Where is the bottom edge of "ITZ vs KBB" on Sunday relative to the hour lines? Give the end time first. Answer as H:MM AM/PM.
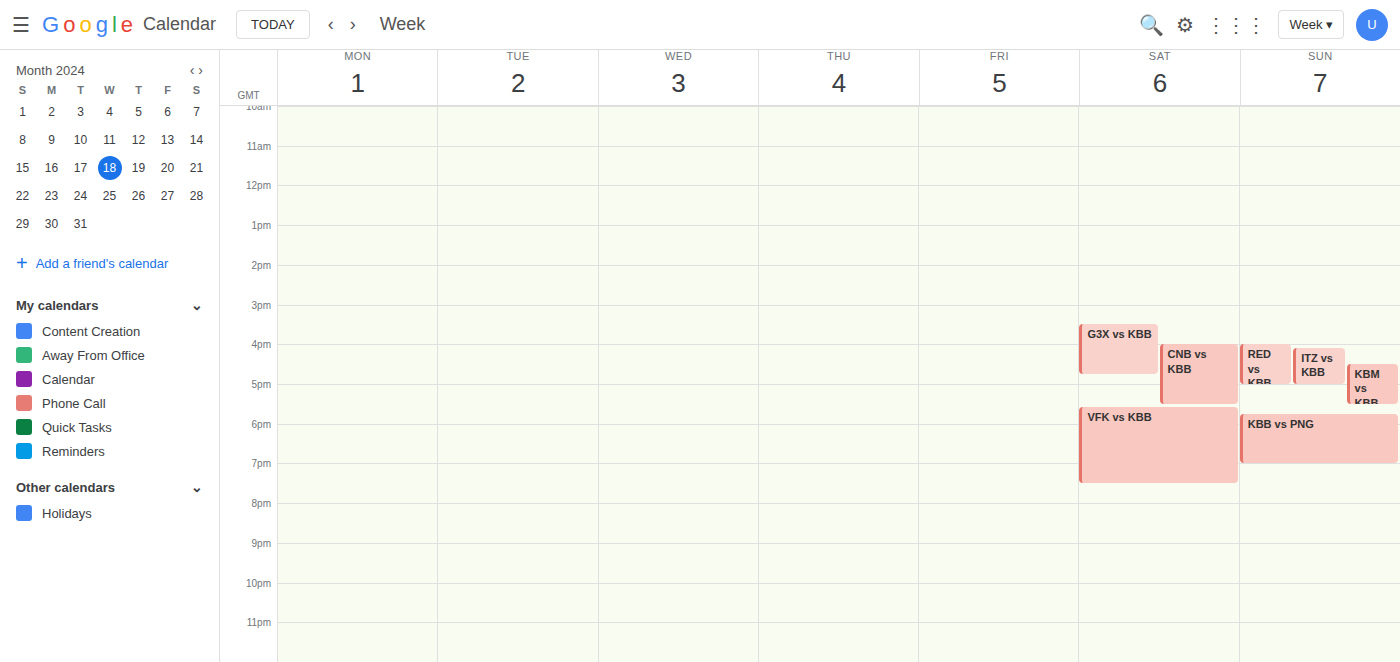
5:00 PM -- exactly on the 5 PM line.